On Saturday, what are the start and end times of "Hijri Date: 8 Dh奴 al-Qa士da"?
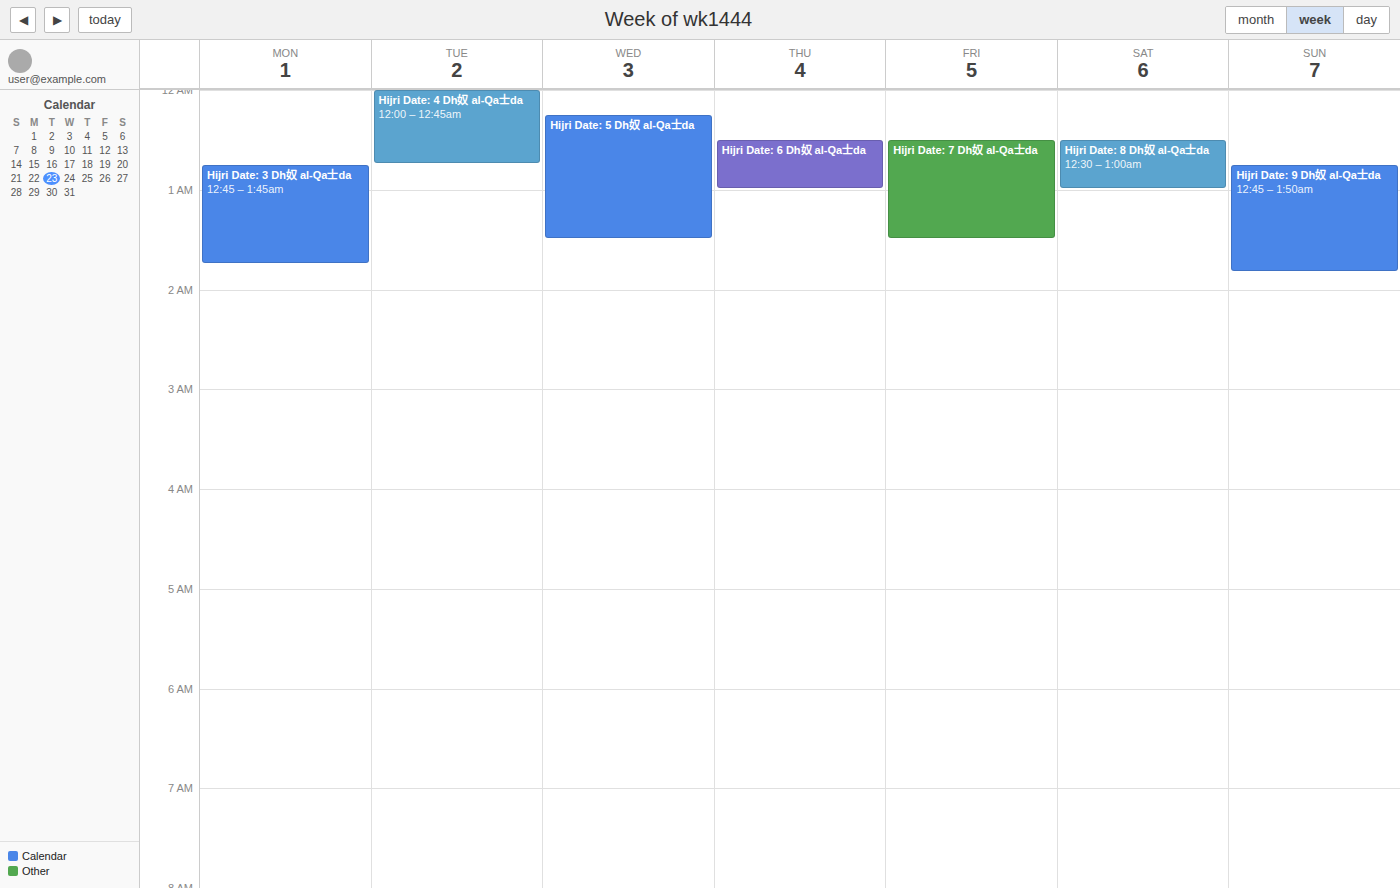
12:30 AM to 1:00 AM